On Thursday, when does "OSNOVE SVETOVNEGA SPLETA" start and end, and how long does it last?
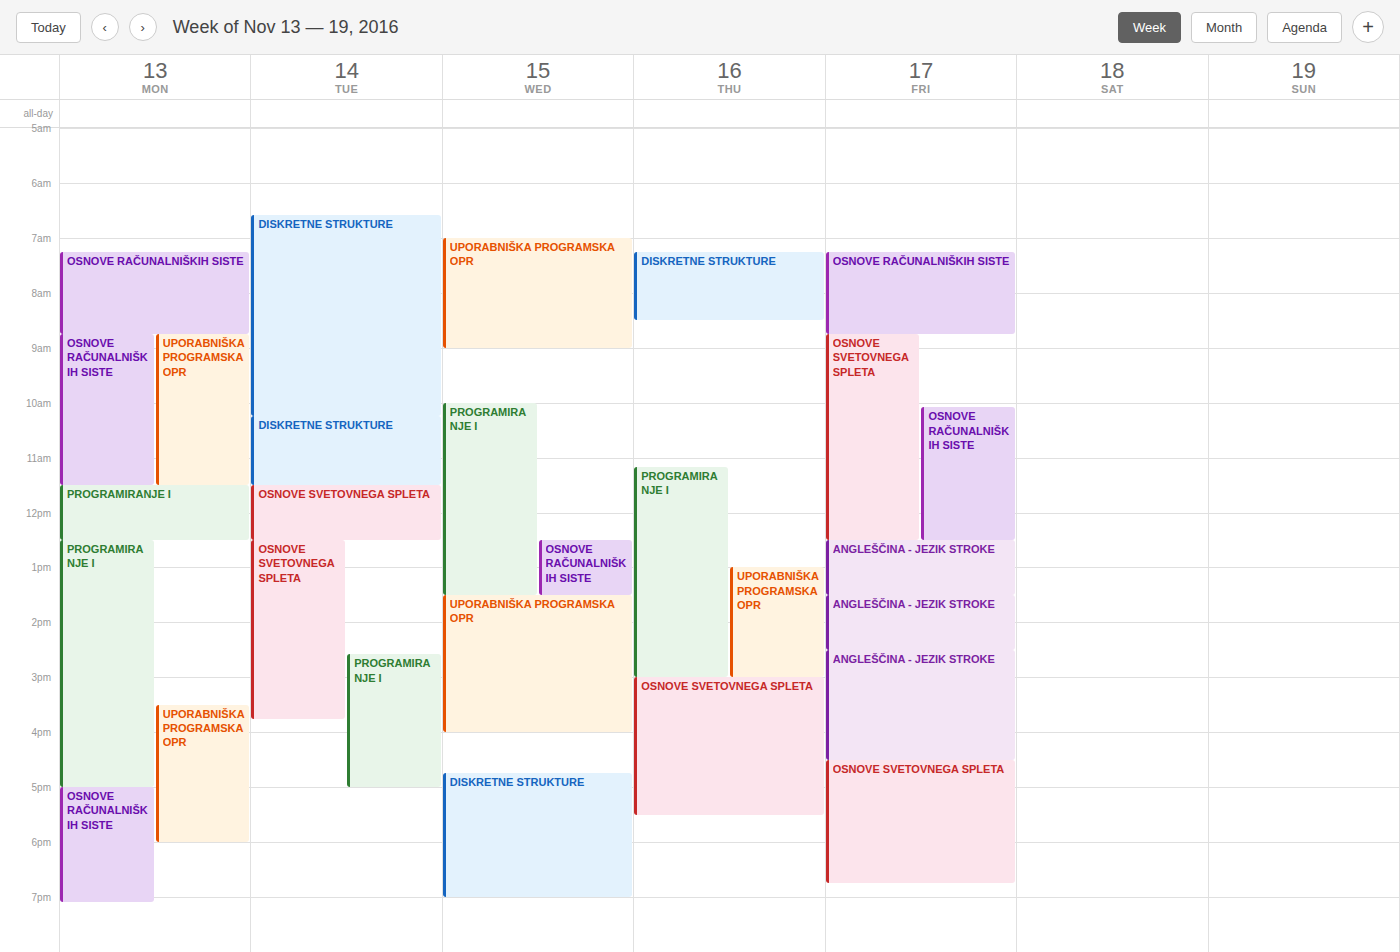
15:00 to 17:30, 2 hours 30 minutes